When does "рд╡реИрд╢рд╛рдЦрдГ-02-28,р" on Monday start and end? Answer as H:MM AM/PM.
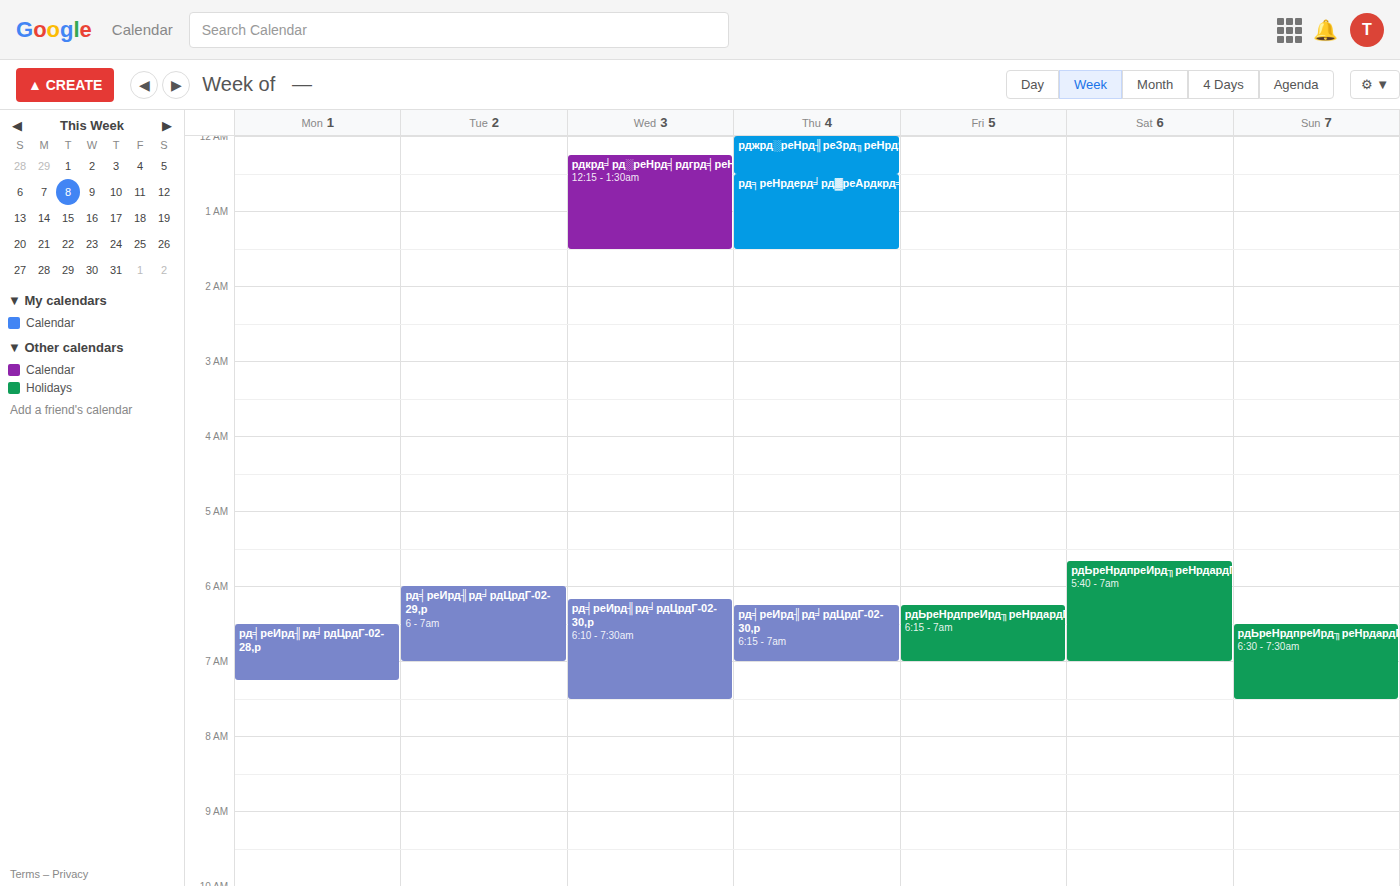
6:30 AM to 7:15 AM